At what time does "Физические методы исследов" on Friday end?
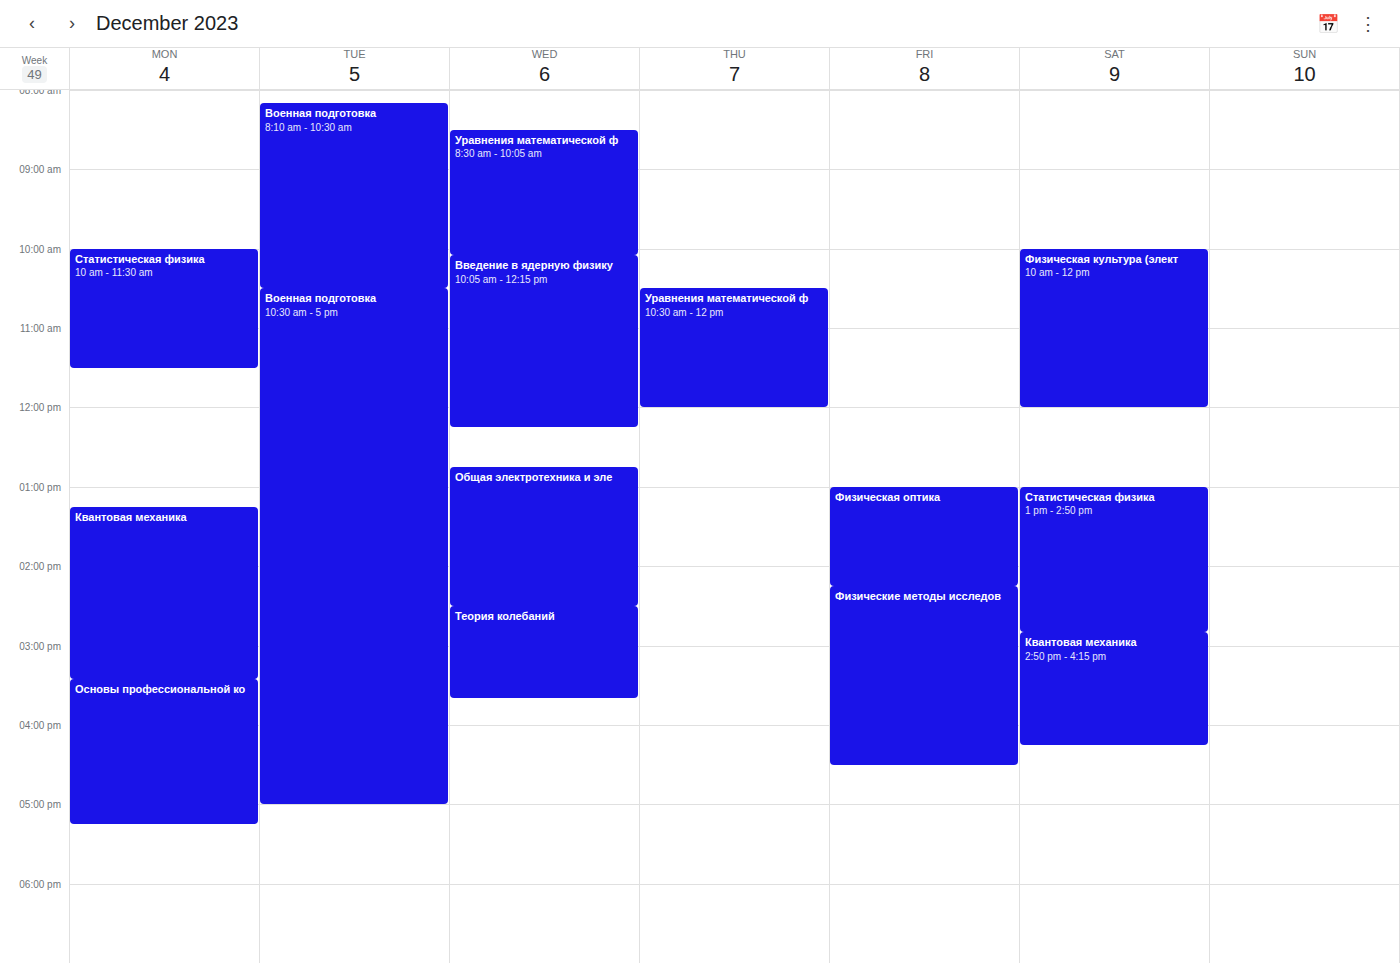
16:30